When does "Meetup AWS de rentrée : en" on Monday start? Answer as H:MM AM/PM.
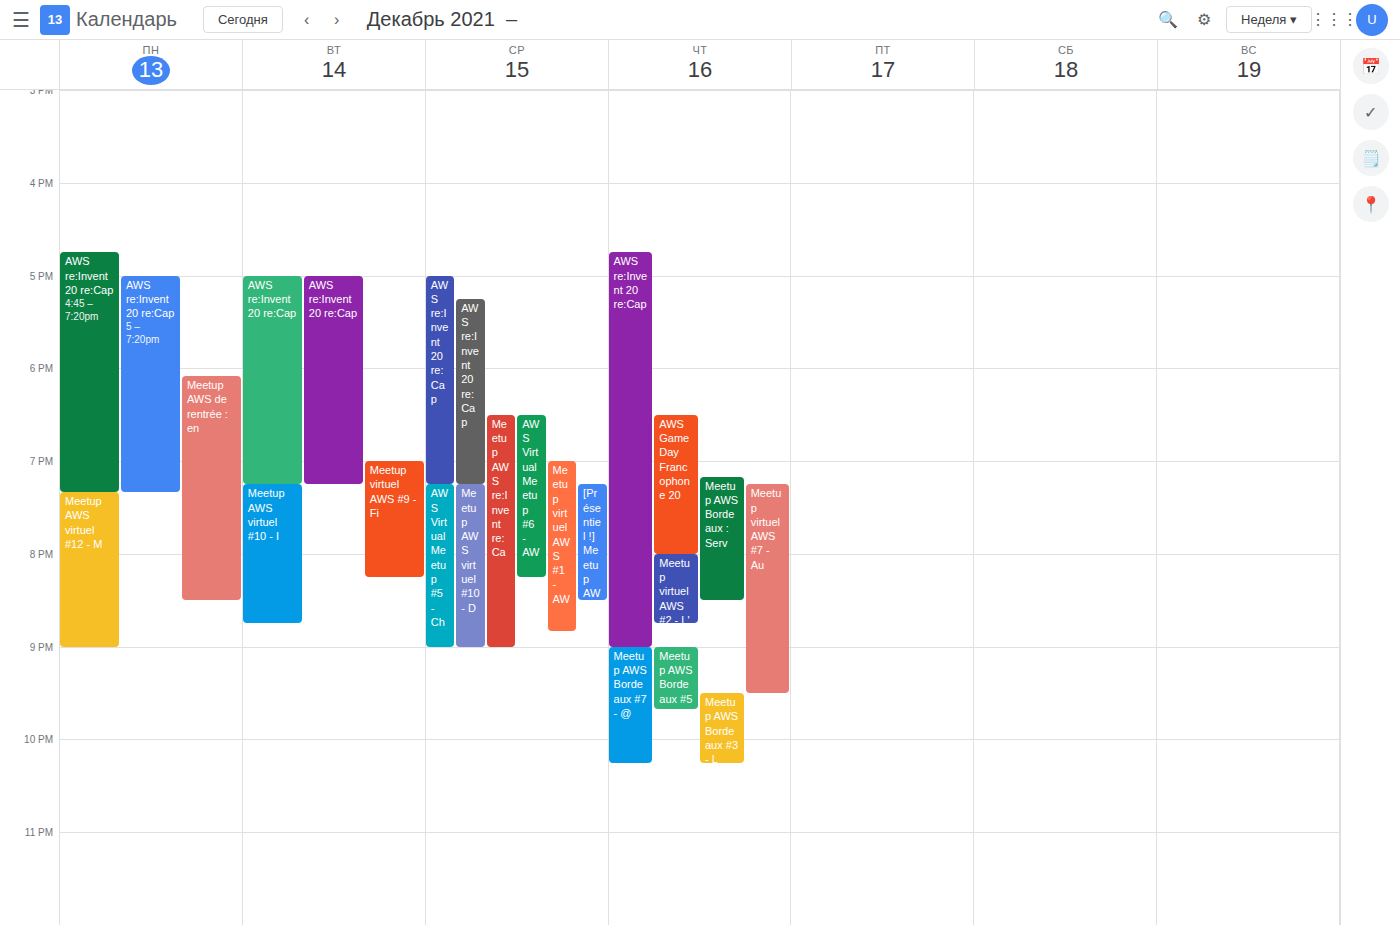
6:05 PM